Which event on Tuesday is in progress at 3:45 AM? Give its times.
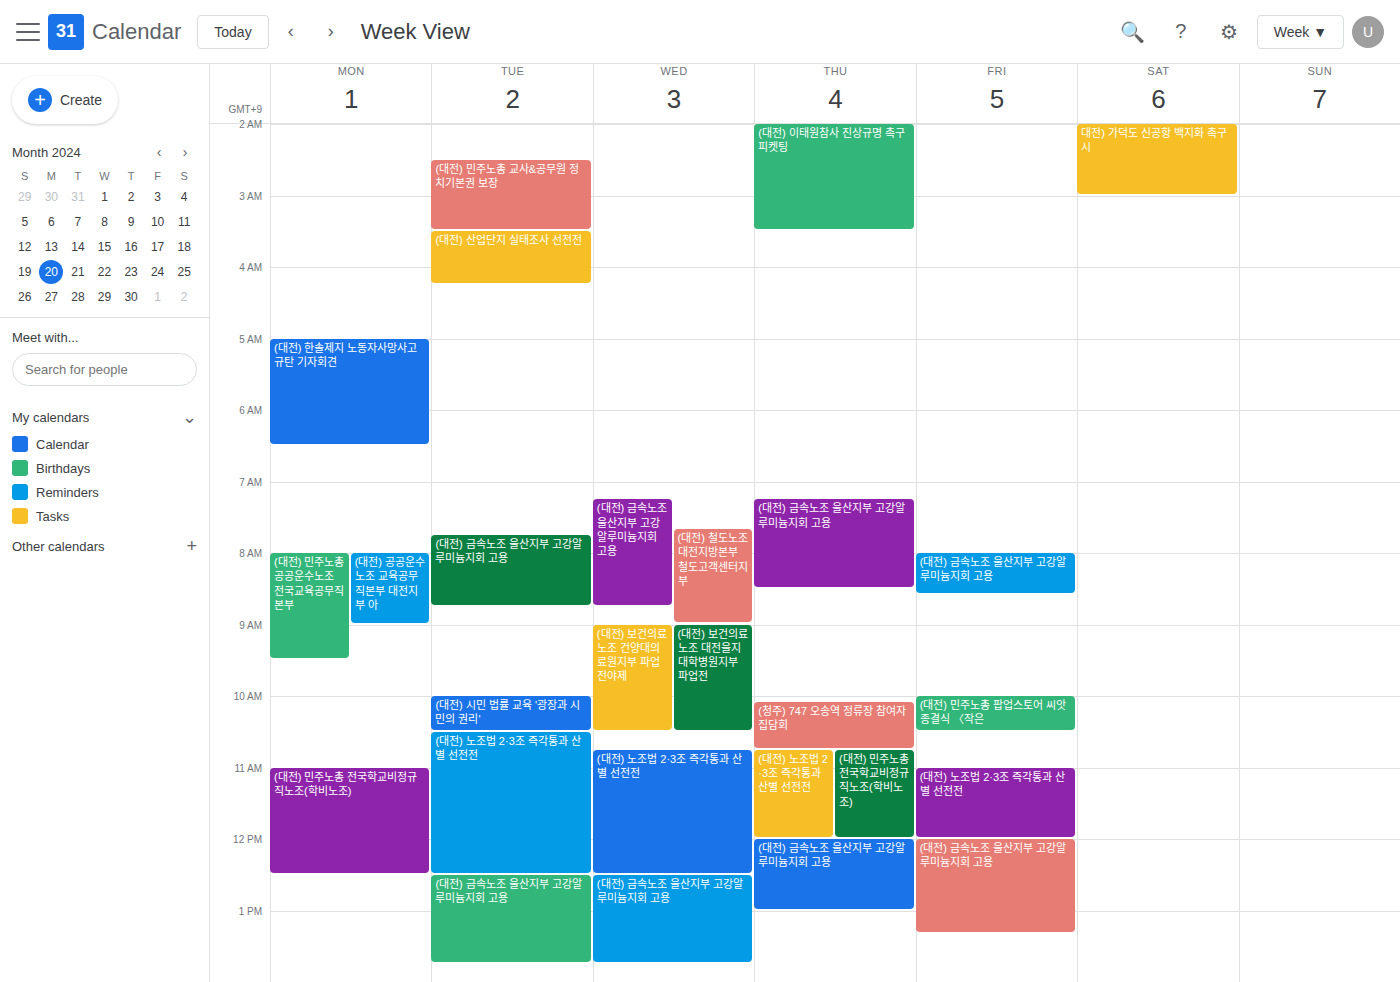
"(대전) 산업단지 실태조사 선전전", 3:30 AM to 4:15 AM